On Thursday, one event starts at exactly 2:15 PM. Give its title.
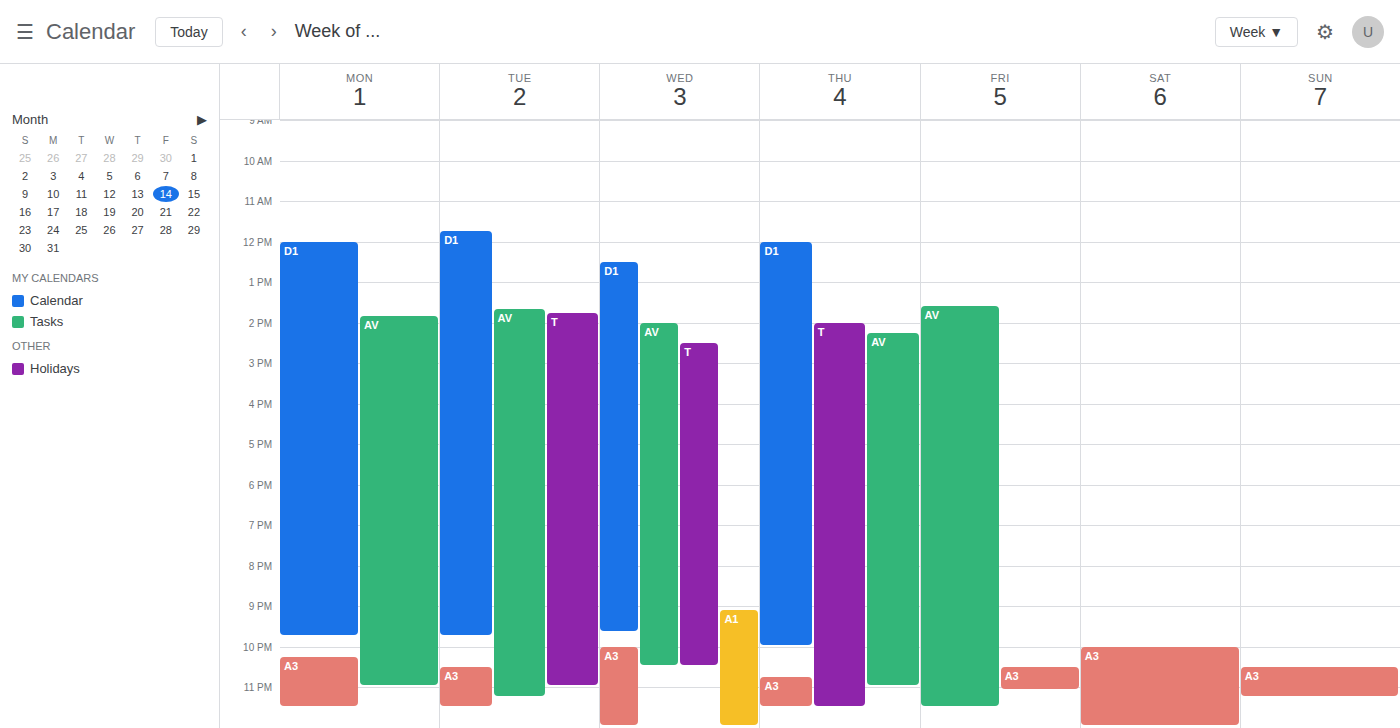
"AV"